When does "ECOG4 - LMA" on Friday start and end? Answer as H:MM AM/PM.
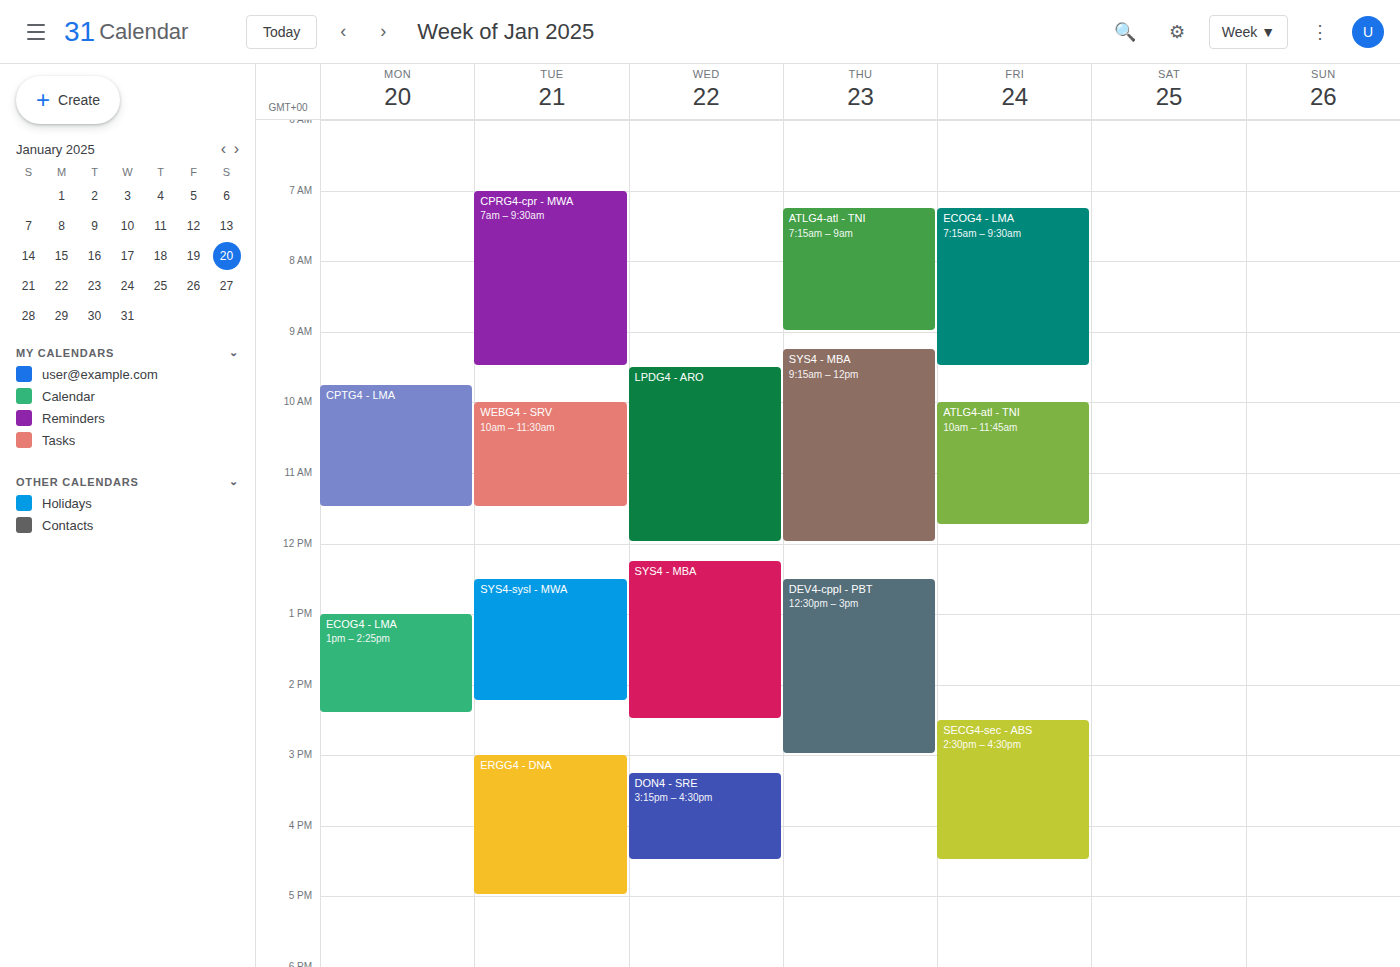
7:15 AM to 9:30 AM